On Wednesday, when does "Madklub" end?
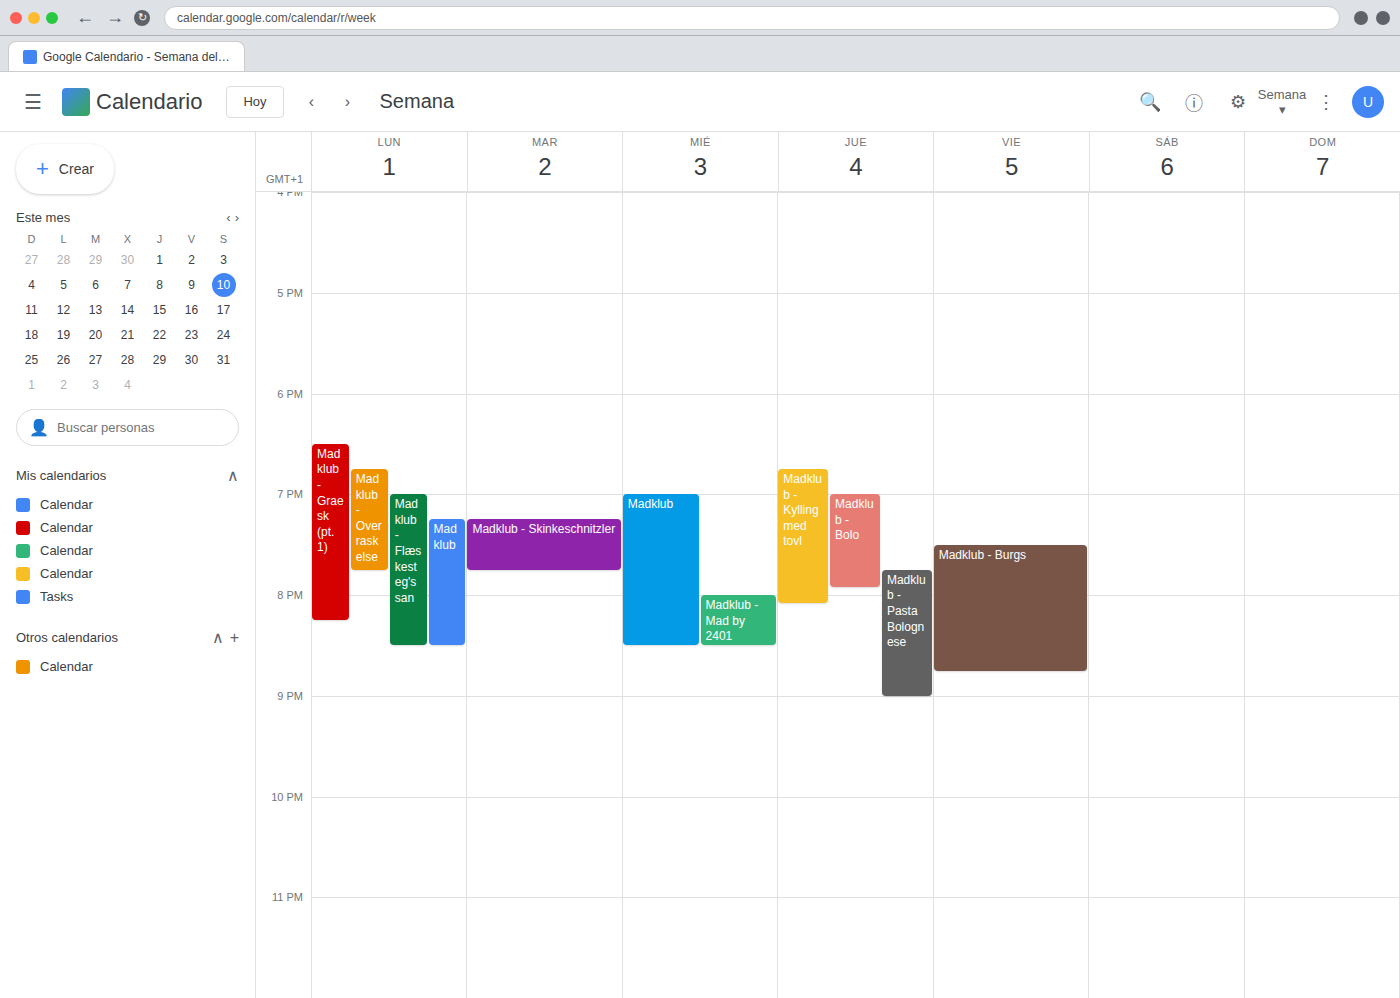
8:30 PM